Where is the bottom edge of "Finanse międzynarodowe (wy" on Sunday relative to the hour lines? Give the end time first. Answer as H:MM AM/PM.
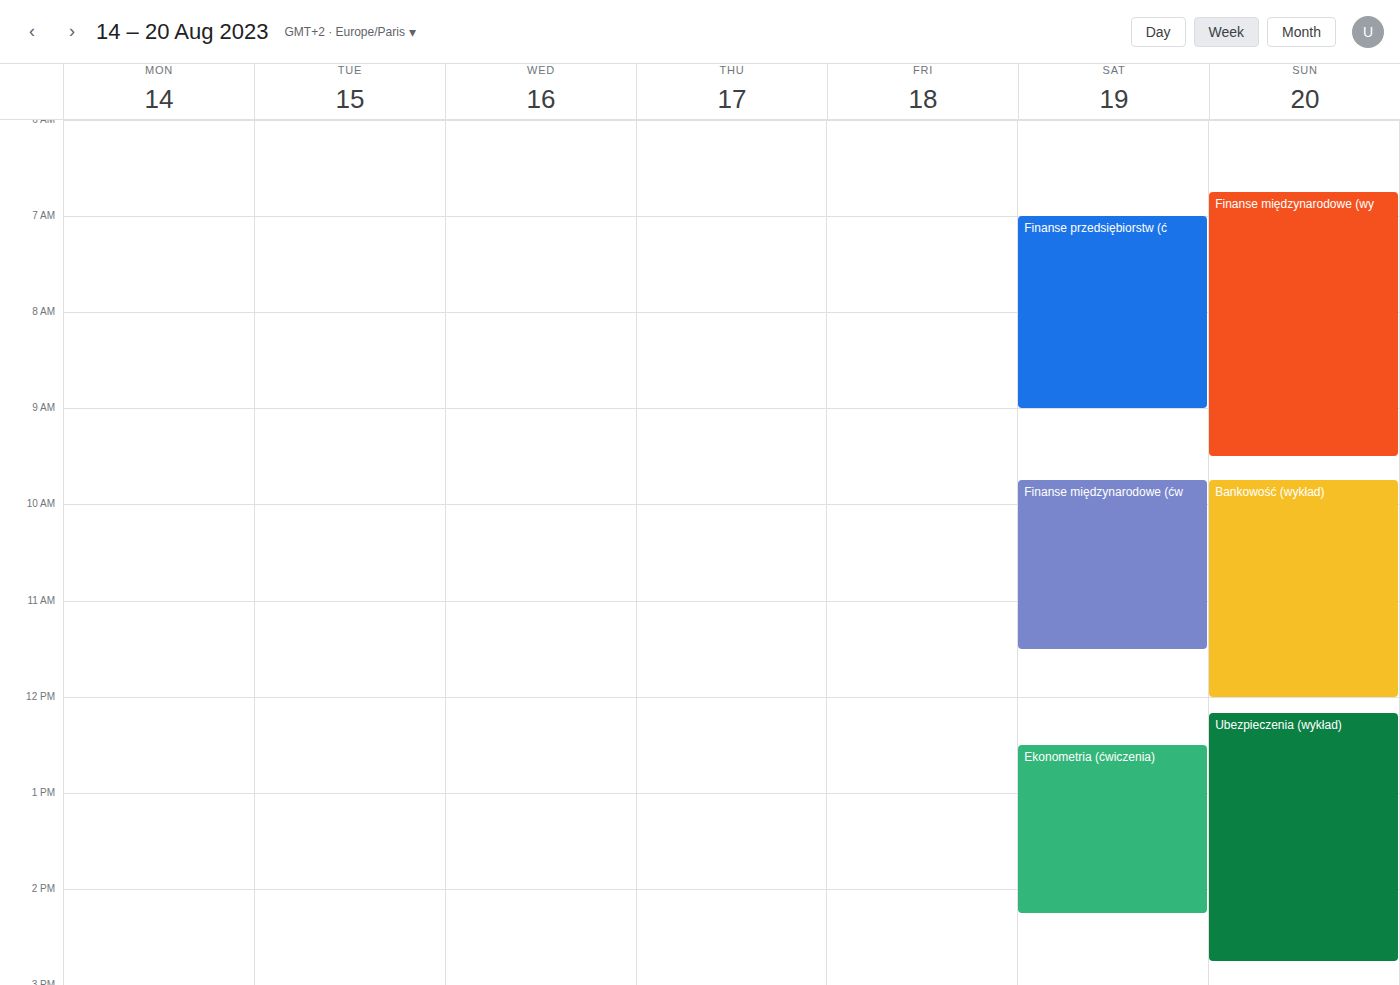
9:30 AM -- halfway between the 9 AM and 10 AM lines.